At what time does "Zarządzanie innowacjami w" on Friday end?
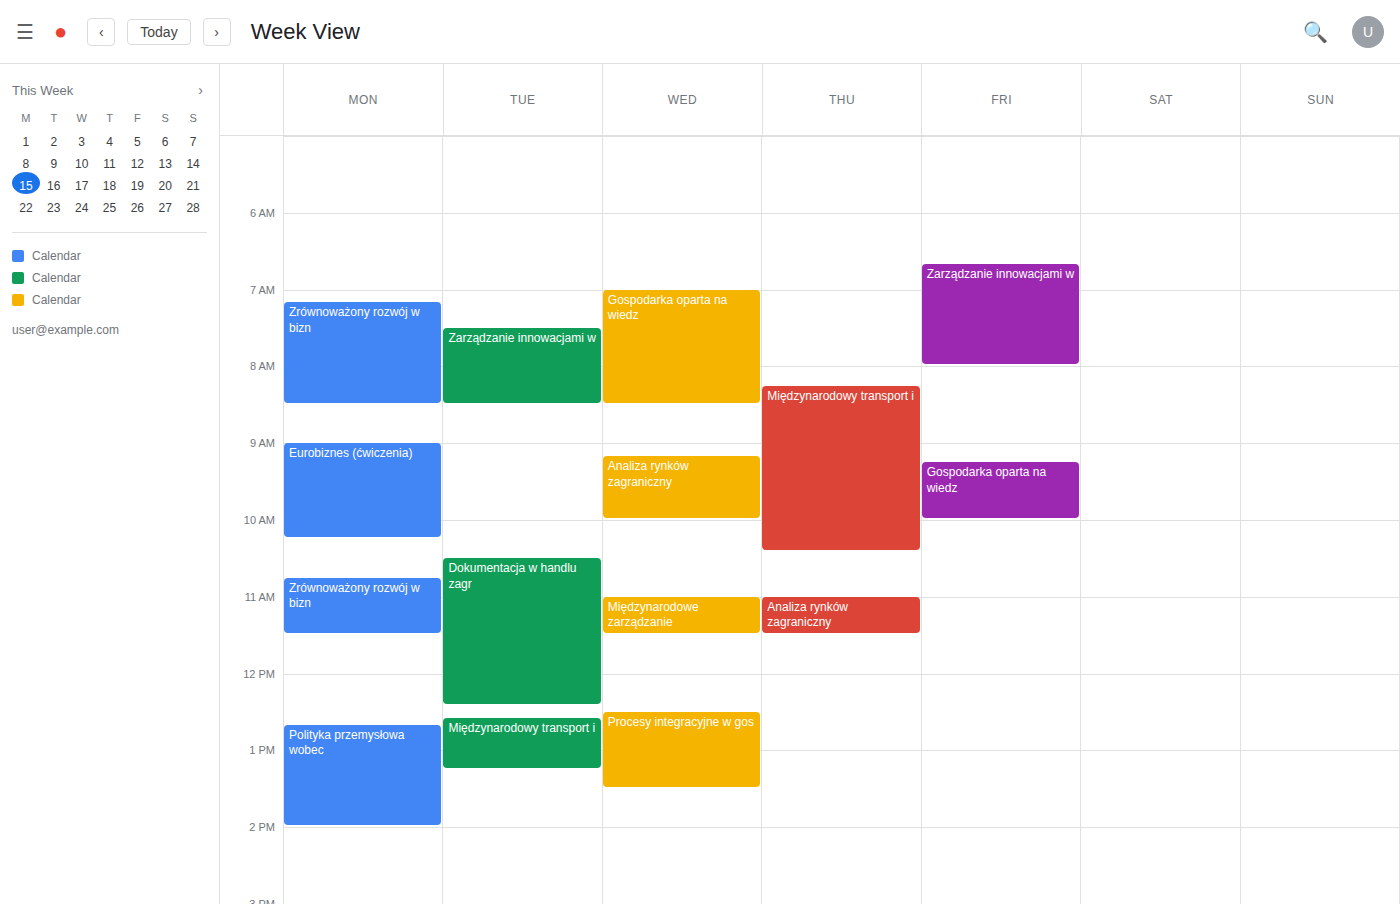
8:00 AM